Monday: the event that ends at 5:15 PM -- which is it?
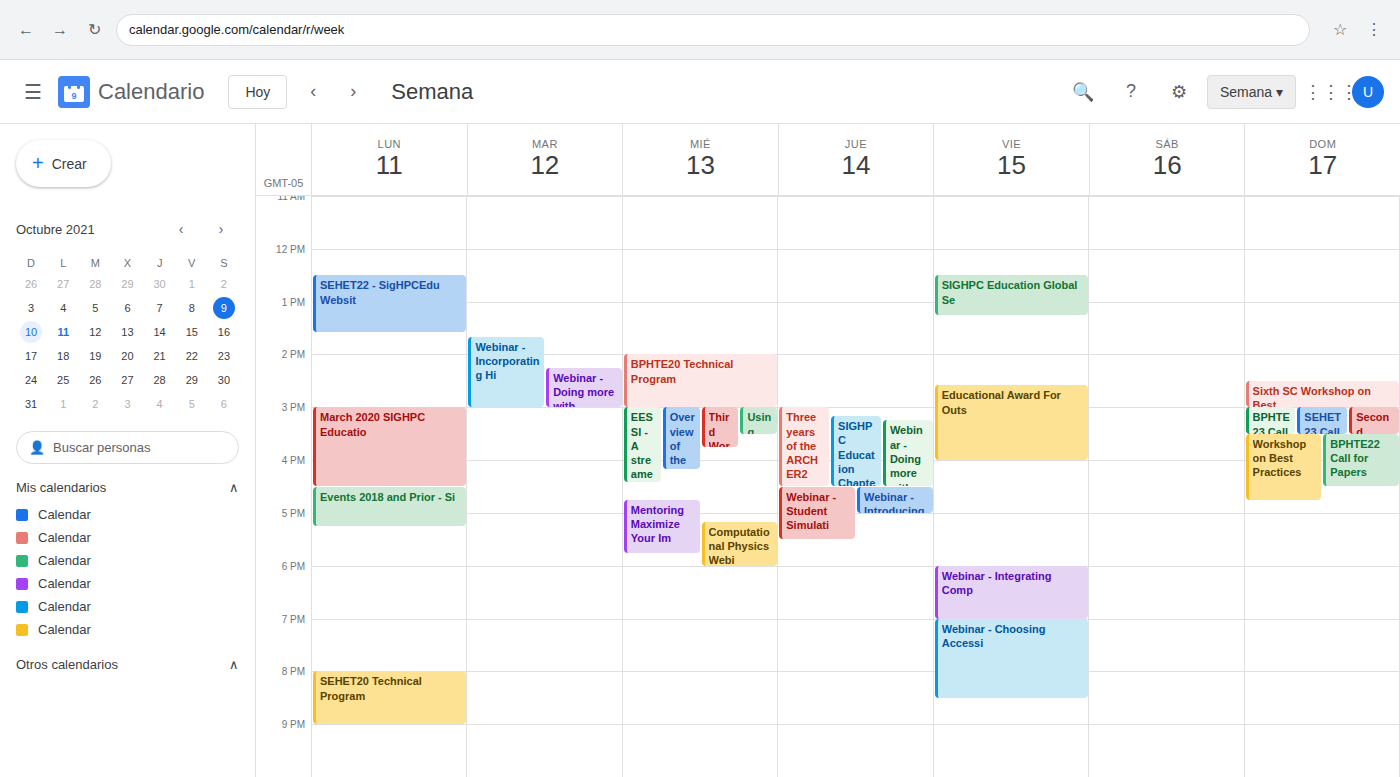
"Events 2018 and Prior - Si"